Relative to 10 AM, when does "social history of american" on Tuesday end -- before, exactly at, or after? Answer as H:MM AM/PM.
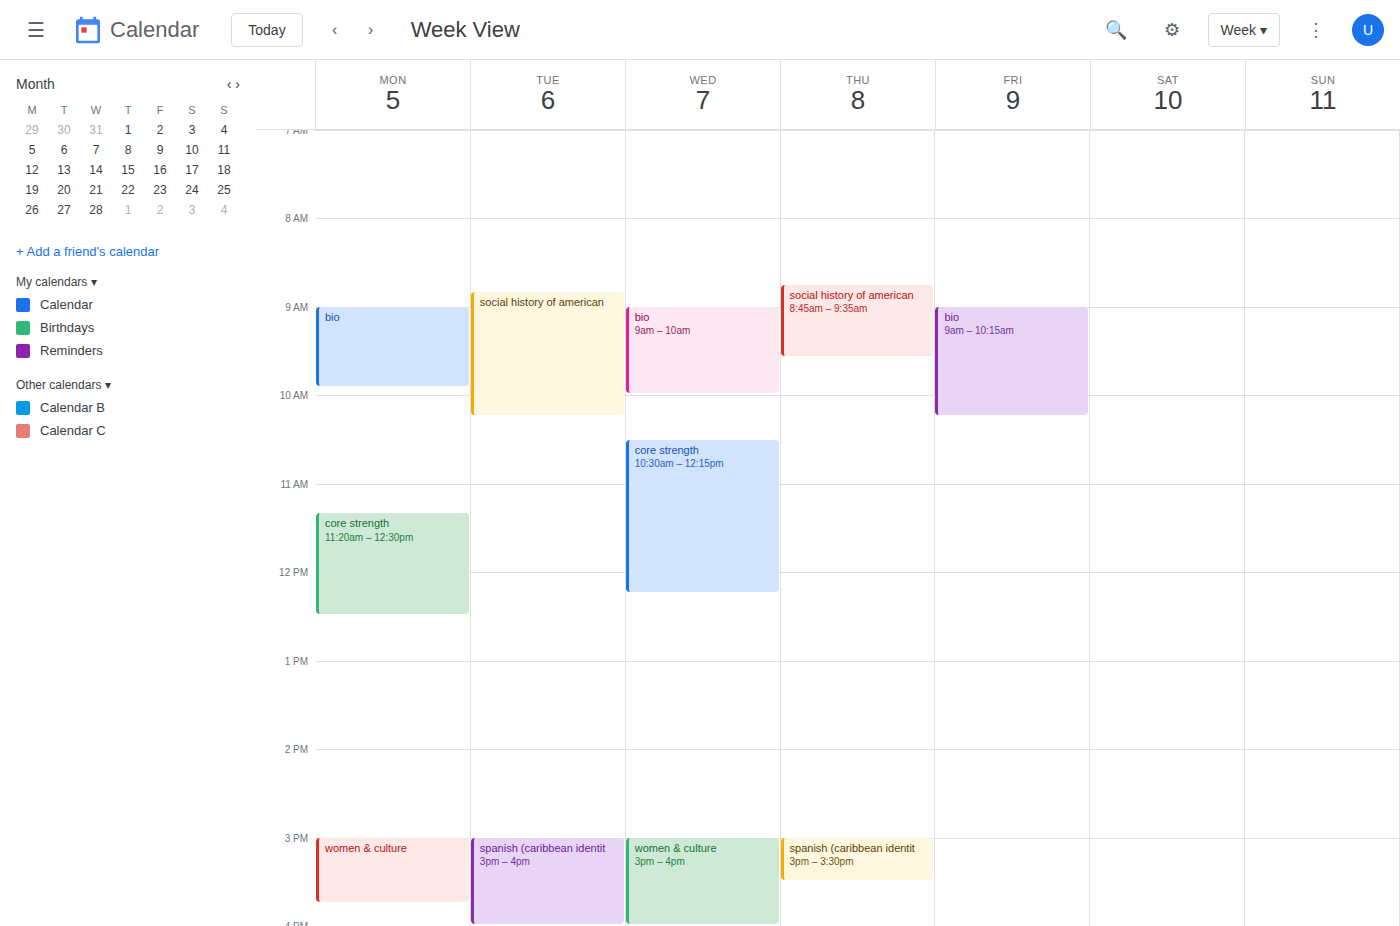
10:15 AM -- after 10 AM, 15 minutes below the 10 AM line.